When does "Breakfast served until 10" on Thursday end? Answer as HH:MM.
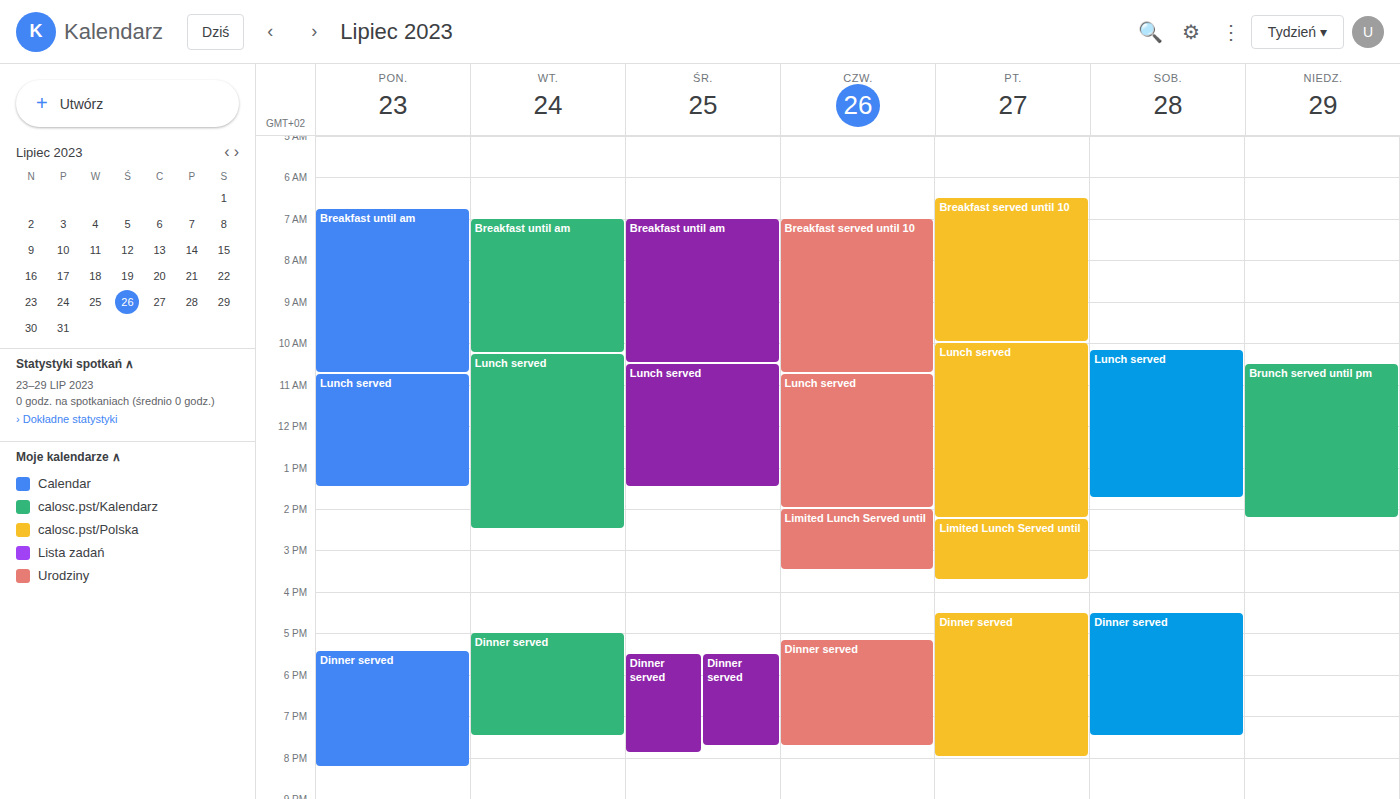
10:45